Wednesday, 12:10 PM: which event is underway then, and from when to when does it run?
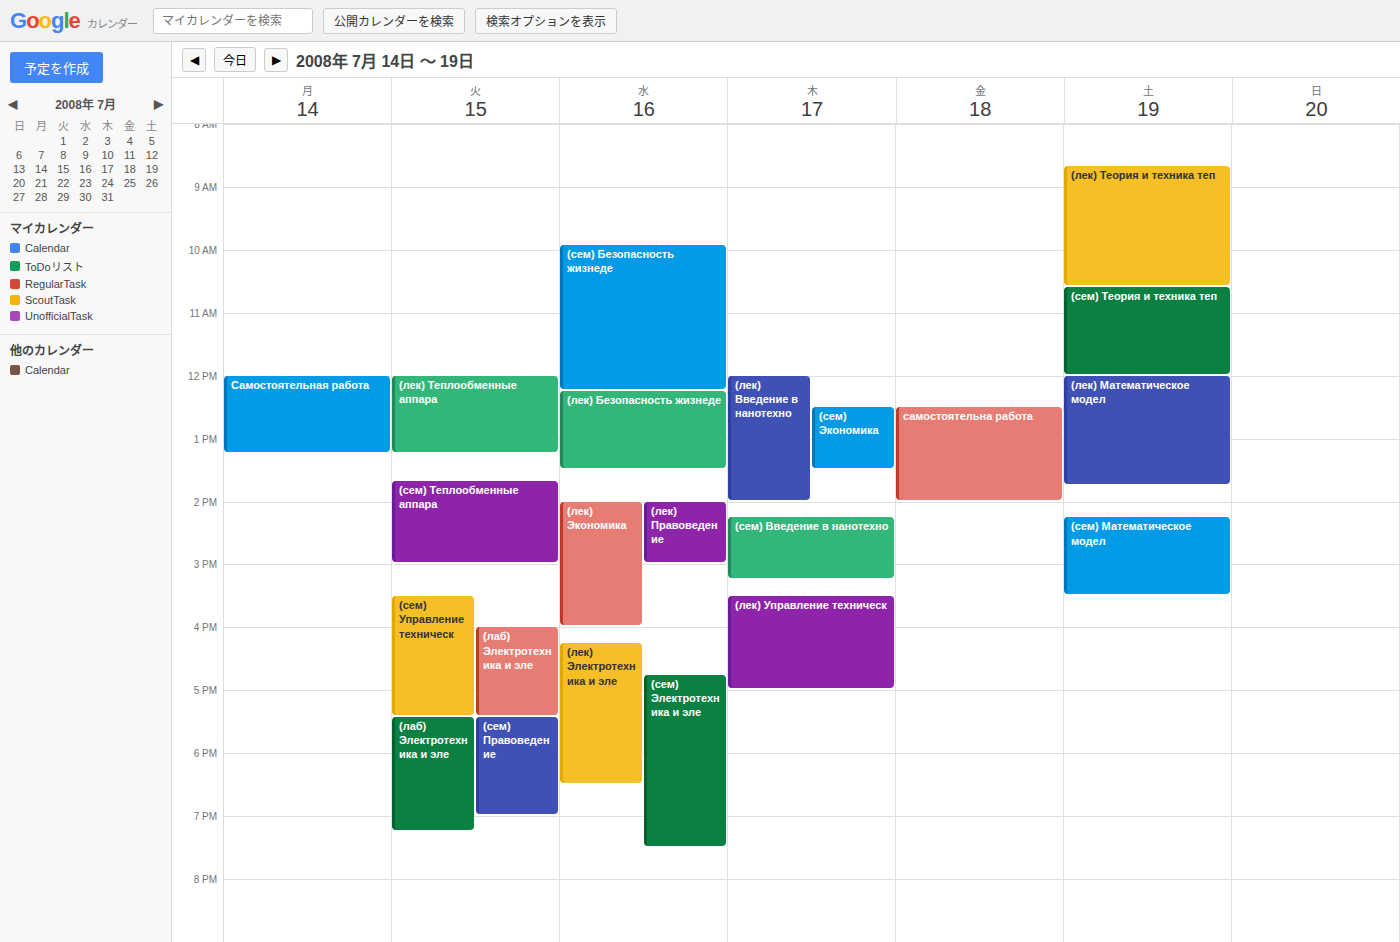
"(сем) Безопасность жизнеде", 9:55 AM to 12:15 PM